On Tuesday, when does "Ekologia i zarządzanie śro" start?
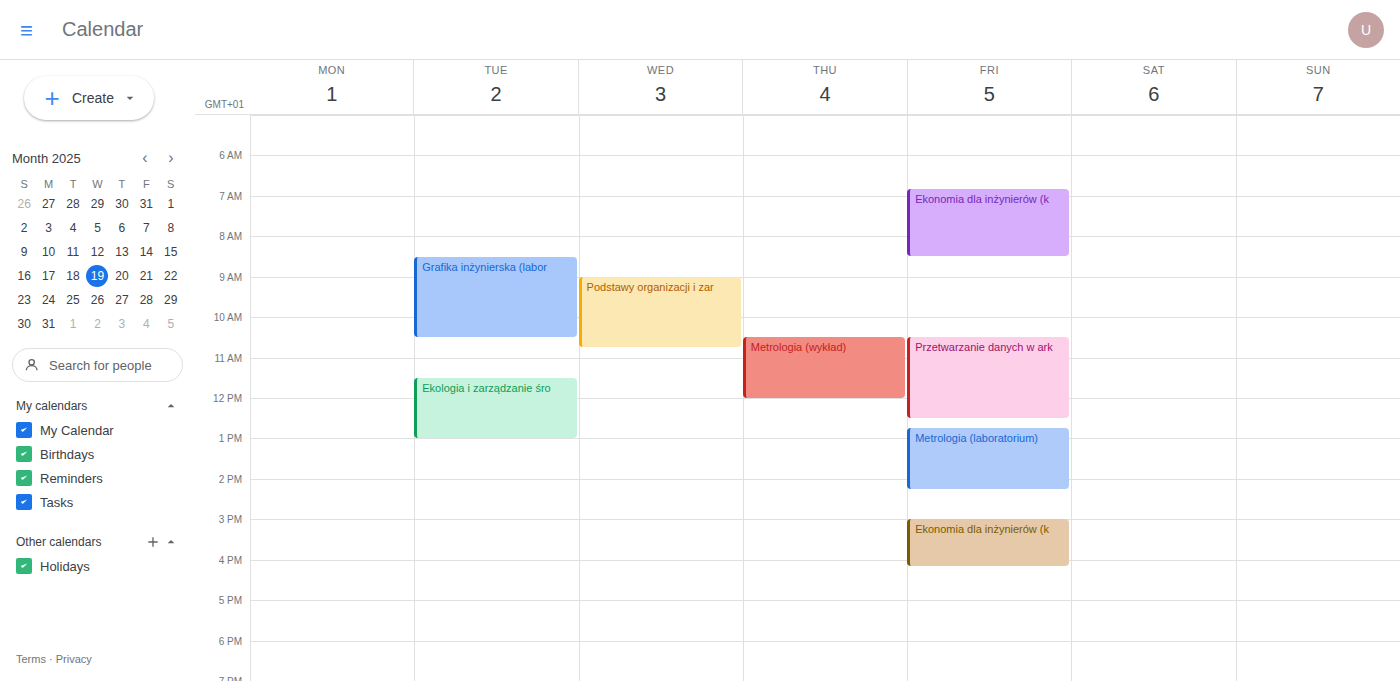
11:30 AM